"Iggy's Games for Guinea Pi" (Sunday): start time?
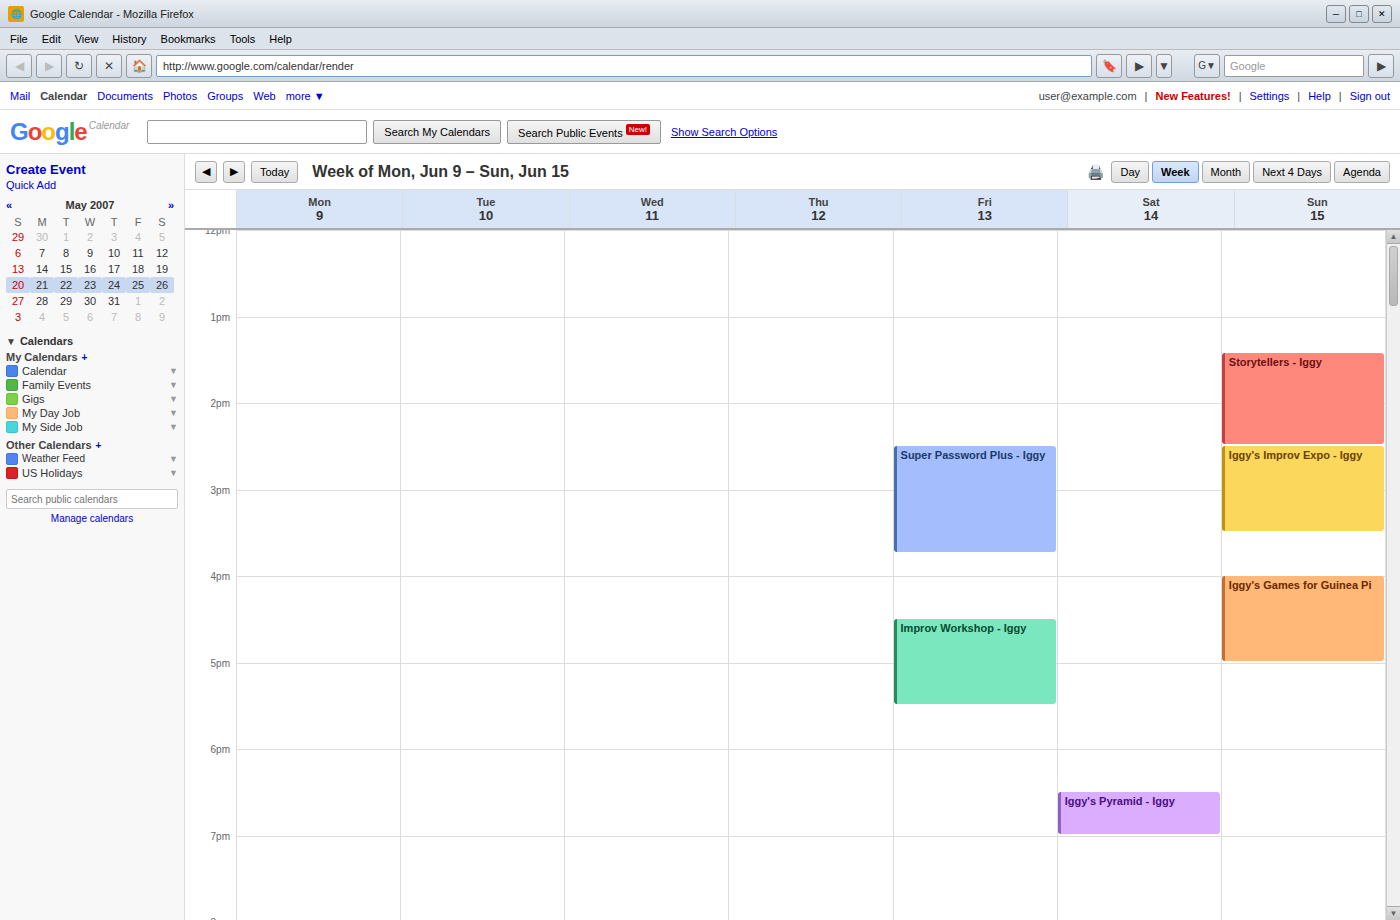
4:00 PM